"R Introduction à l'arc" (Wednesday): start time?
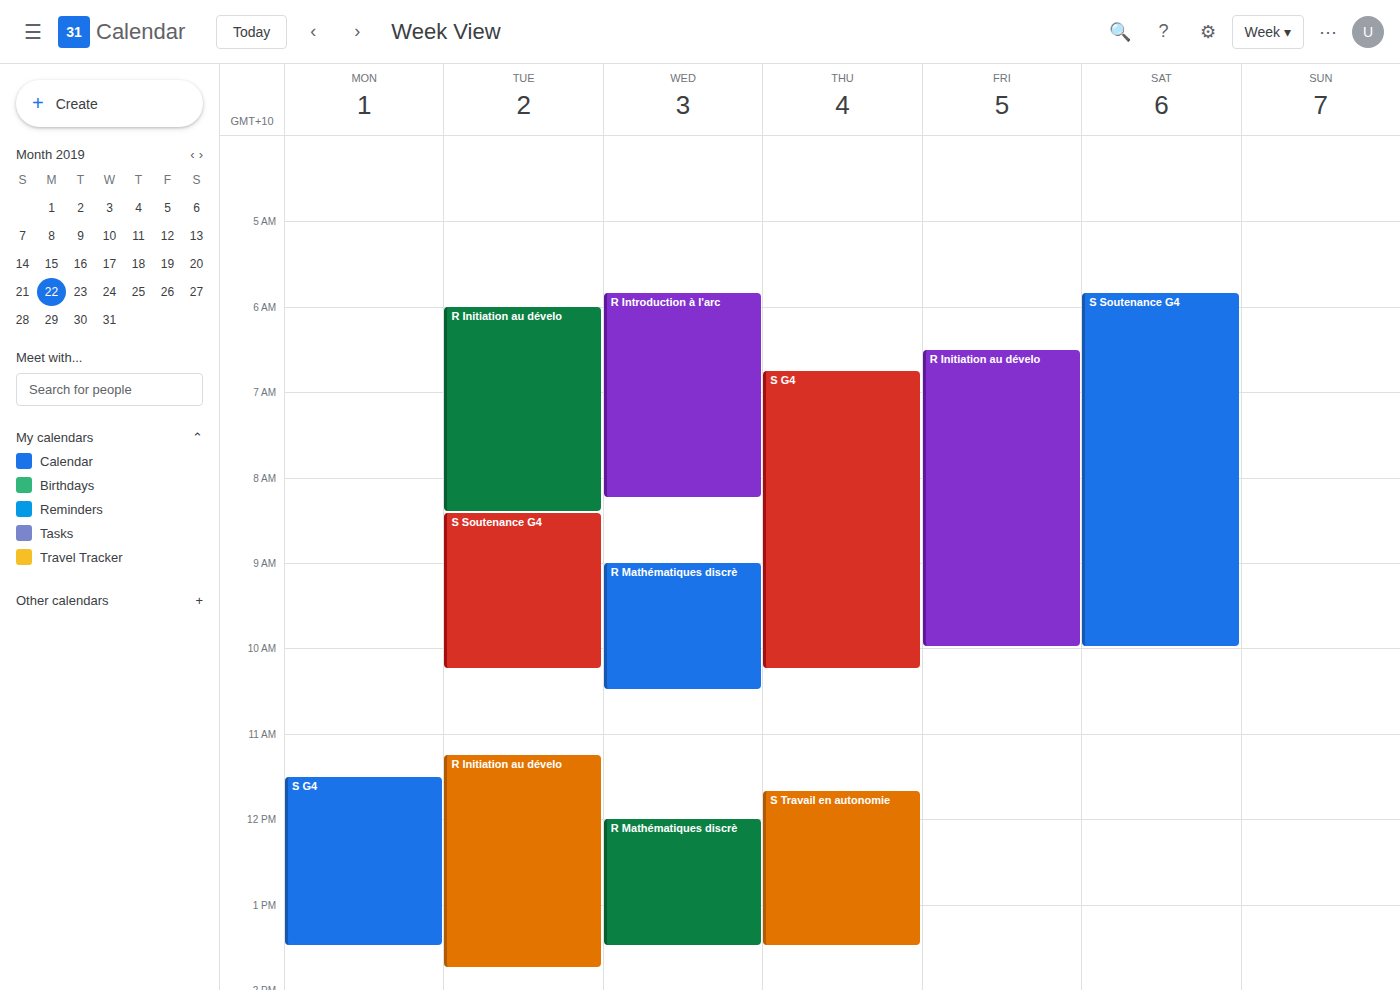
5:50 AM